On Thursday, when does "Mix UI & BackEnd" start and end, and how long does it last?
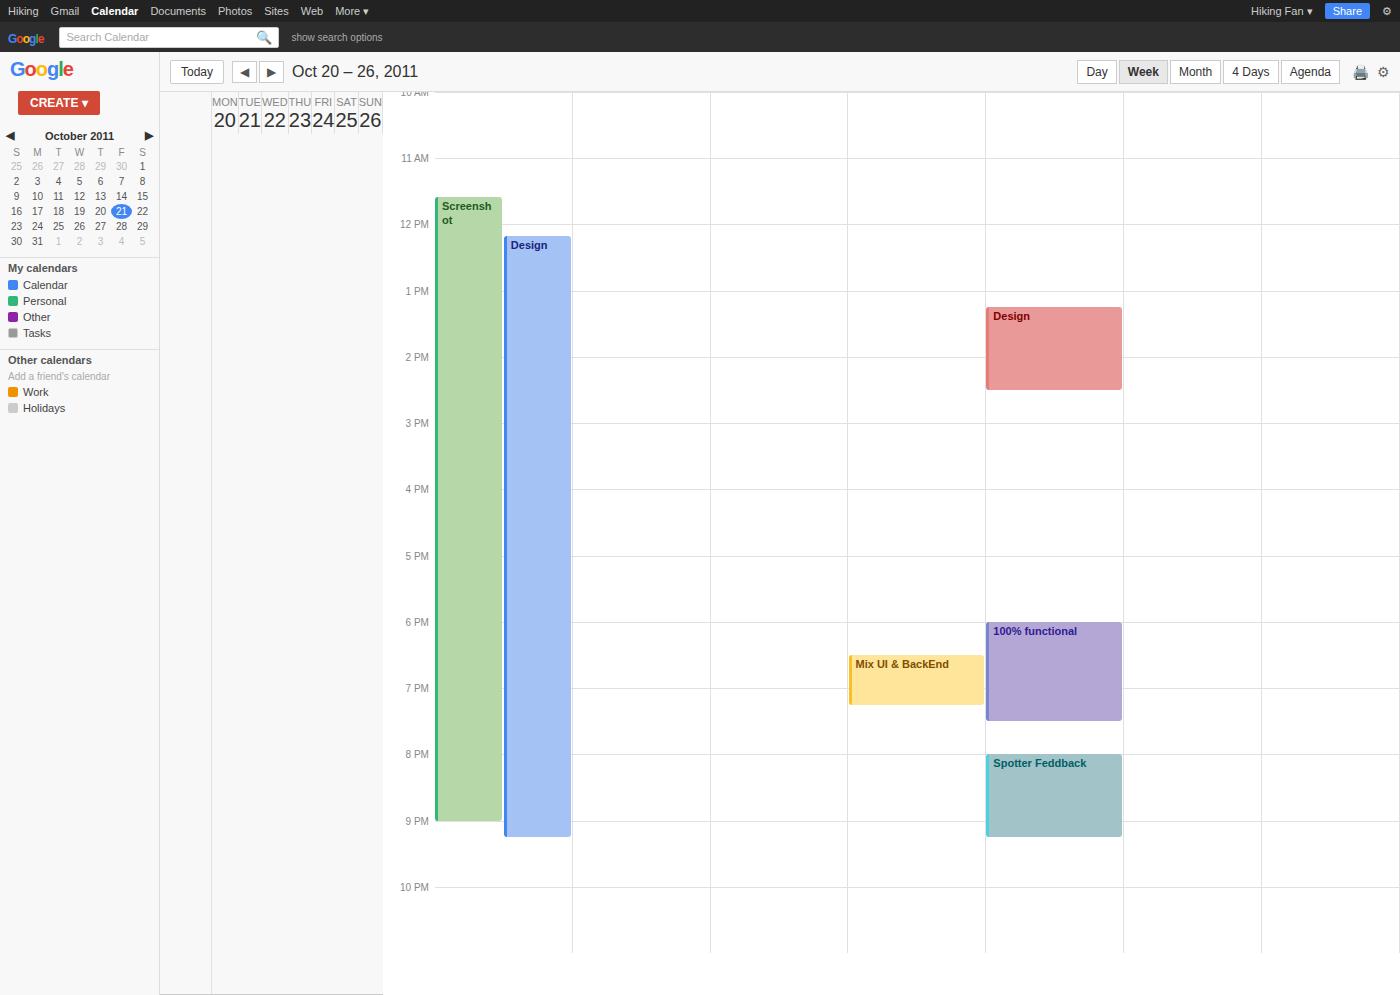
6:30 PM to 7:15 PM, 45 minutes